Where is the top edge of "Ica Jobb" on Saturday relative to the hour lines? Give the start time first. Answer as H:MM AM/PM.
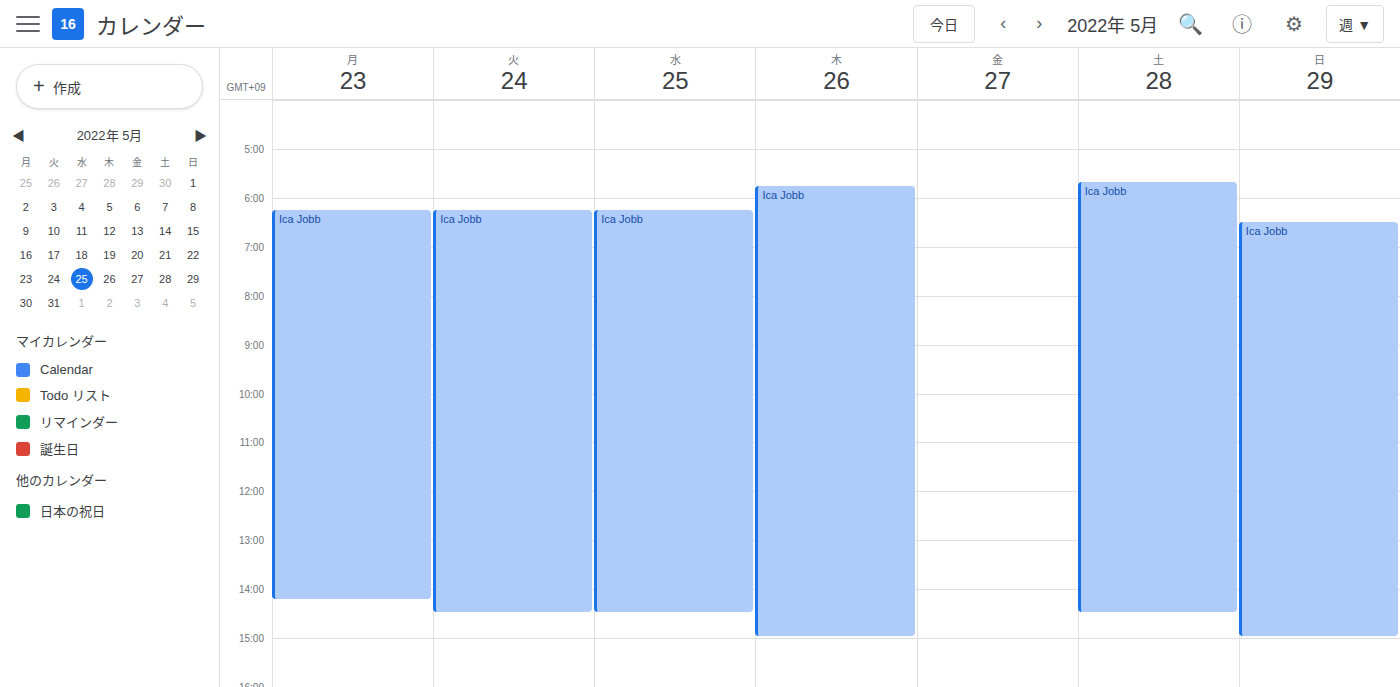
5:40 AM -- neither: 40 minutes below the 5 AM line and 20 minutes above the 6 AM line.